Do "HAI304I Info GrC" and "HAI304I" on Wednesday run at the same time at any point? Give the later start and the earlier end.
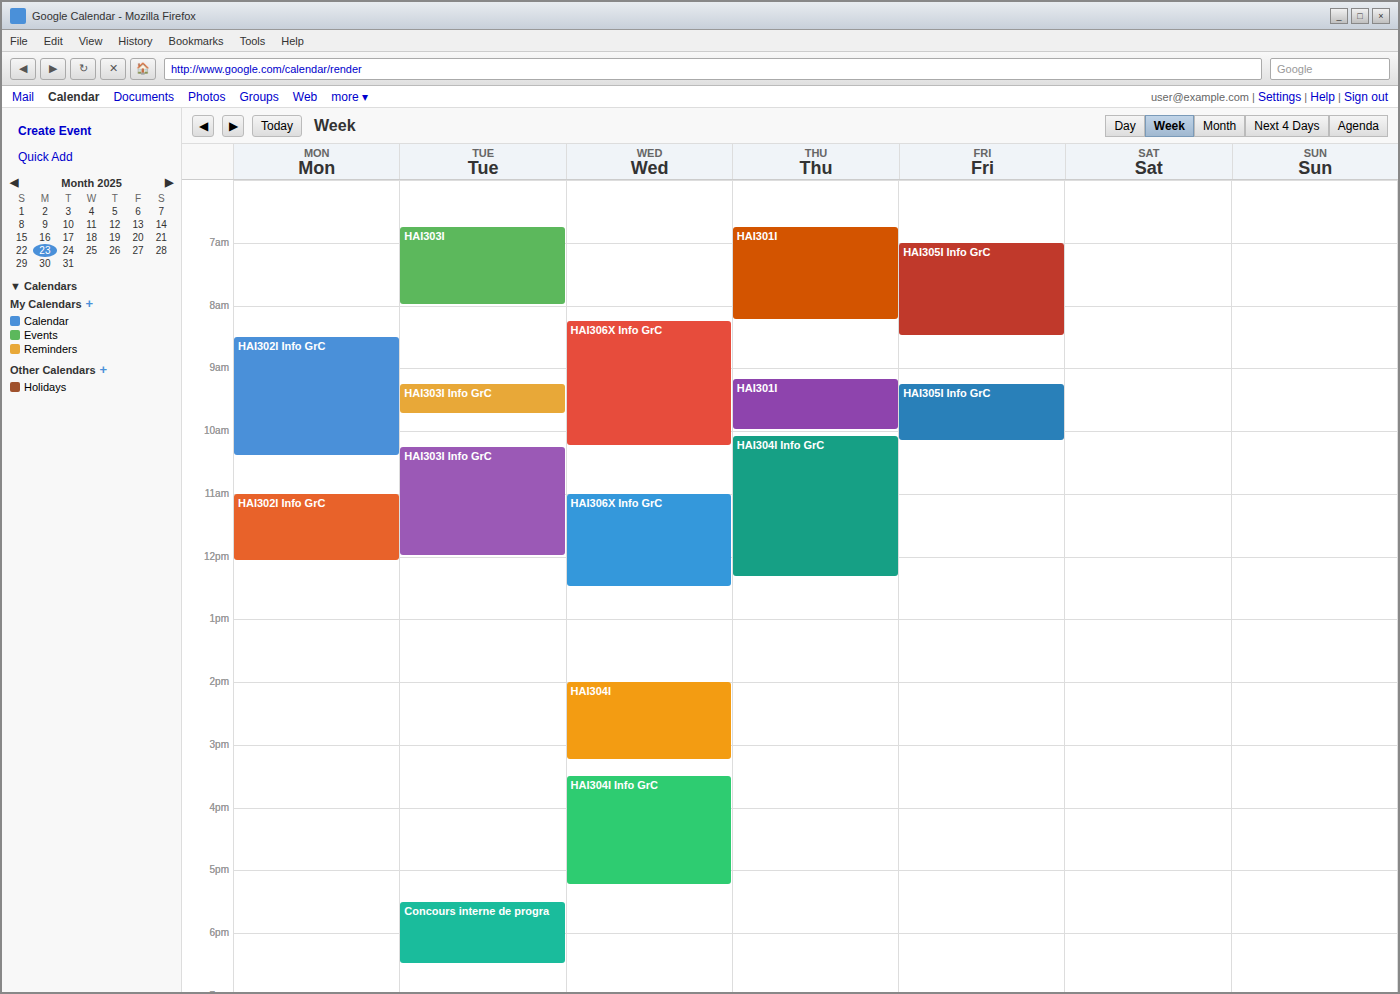
"HAI304I" ends at 15:15 and "HAI304I Info GrC" starts at 15:30 -- no overlap.